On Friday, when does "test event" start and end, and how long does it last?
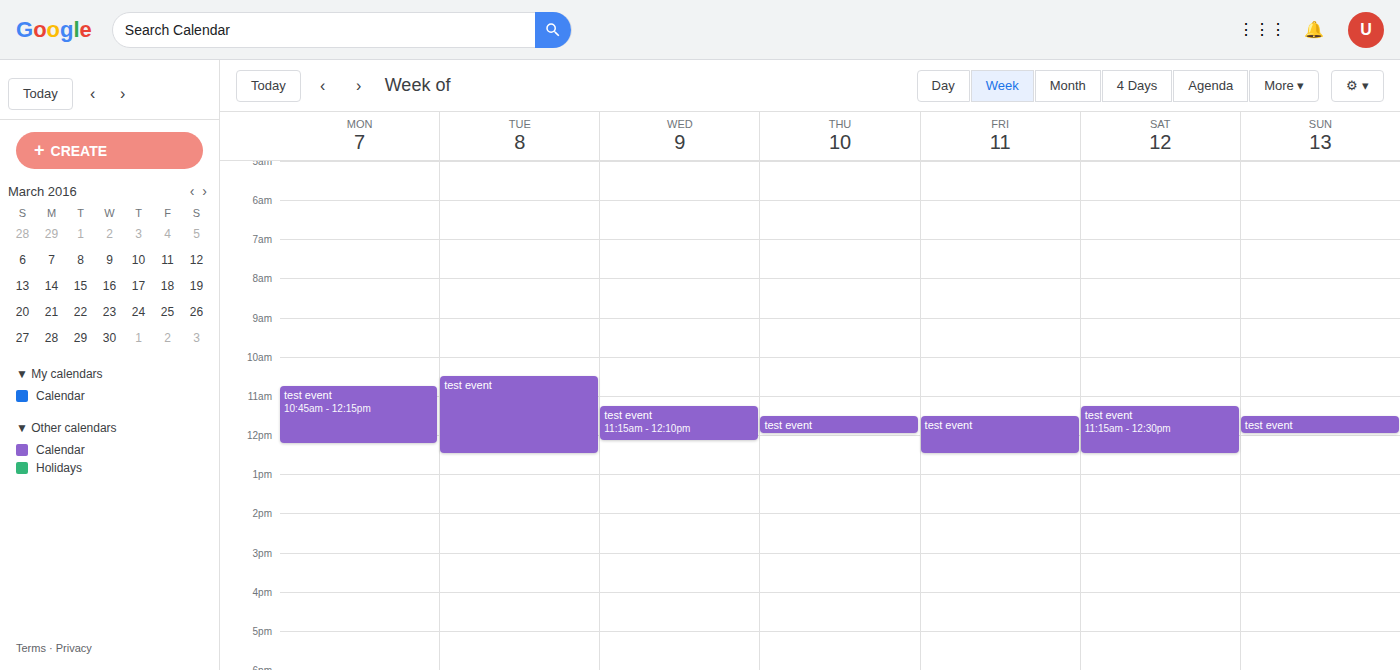
11:30 AM to 12:30 PM, 1 hour